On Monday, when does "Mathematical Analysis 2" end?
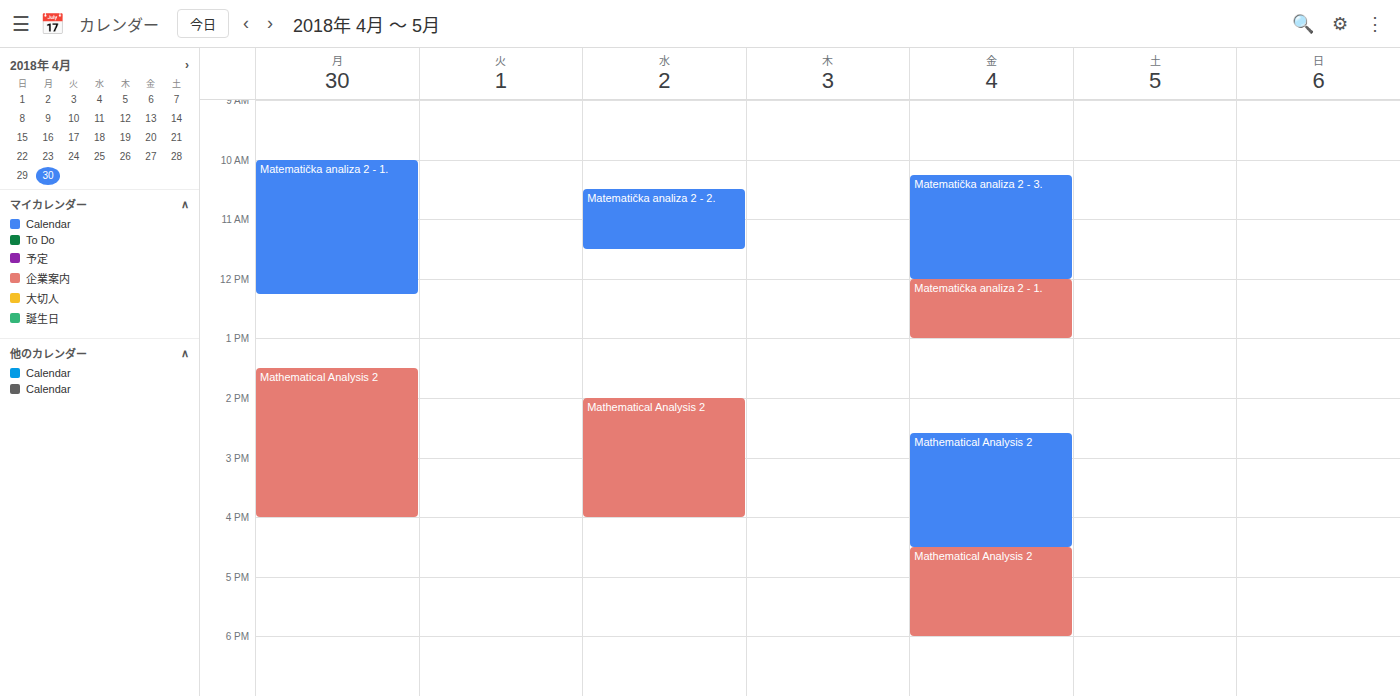
4:00 PM